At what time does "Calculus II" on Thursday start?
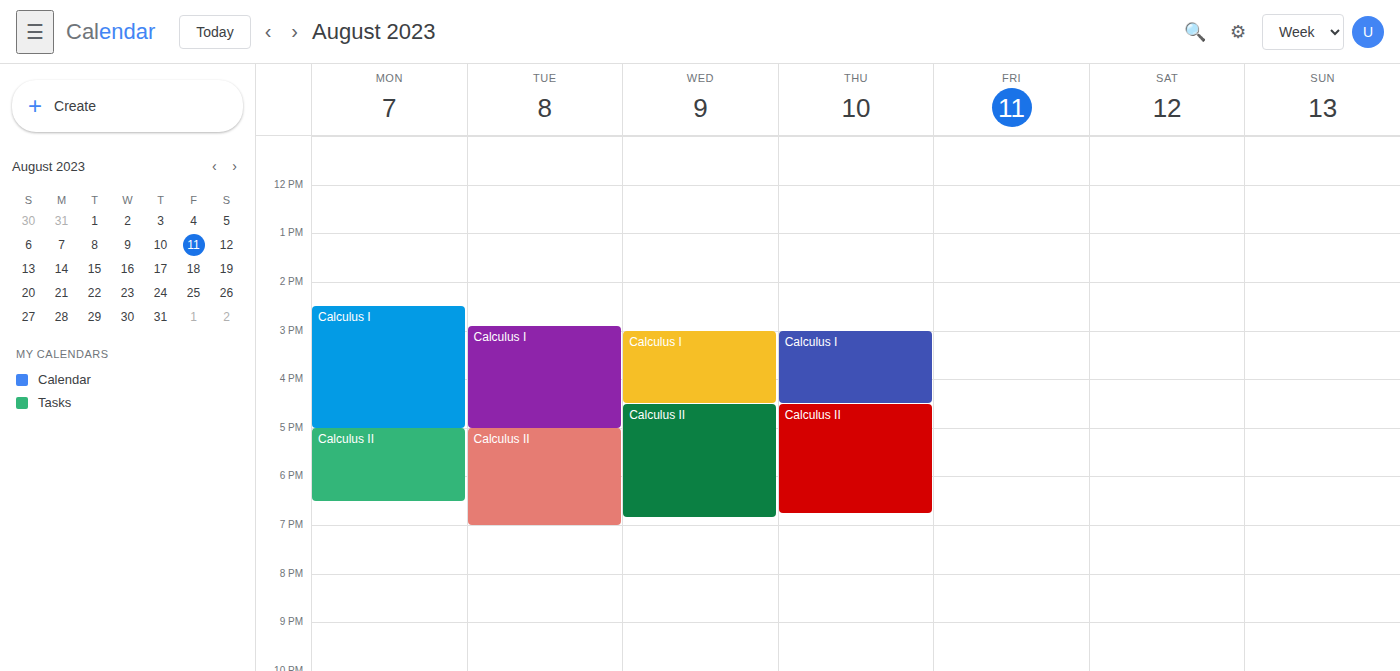
4:30 PM